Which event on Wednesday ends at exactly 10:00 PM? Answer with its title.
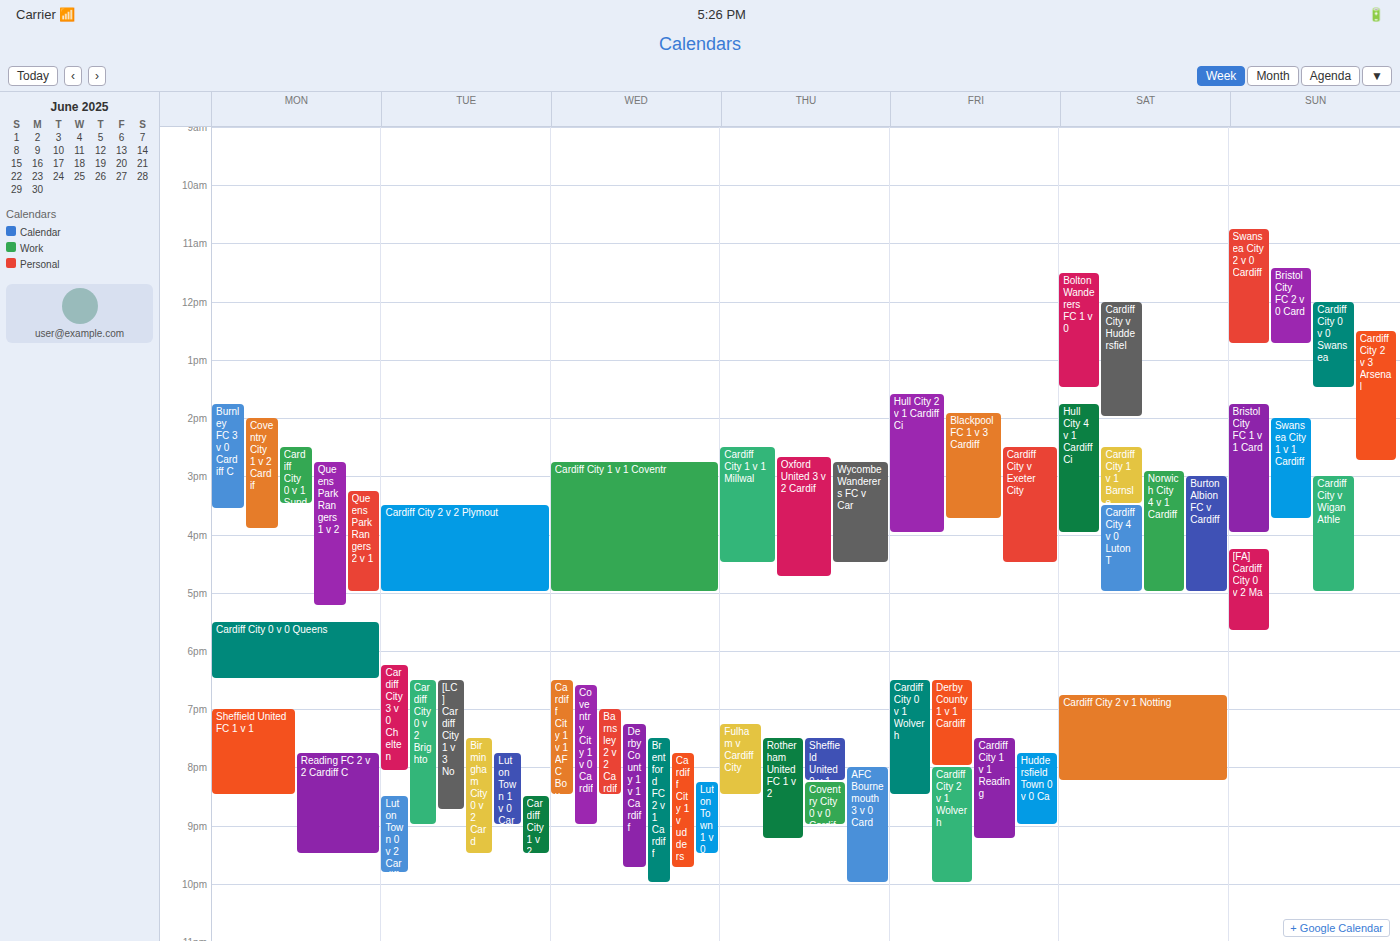
"Brentford FC 2 v 1 Cardiff"